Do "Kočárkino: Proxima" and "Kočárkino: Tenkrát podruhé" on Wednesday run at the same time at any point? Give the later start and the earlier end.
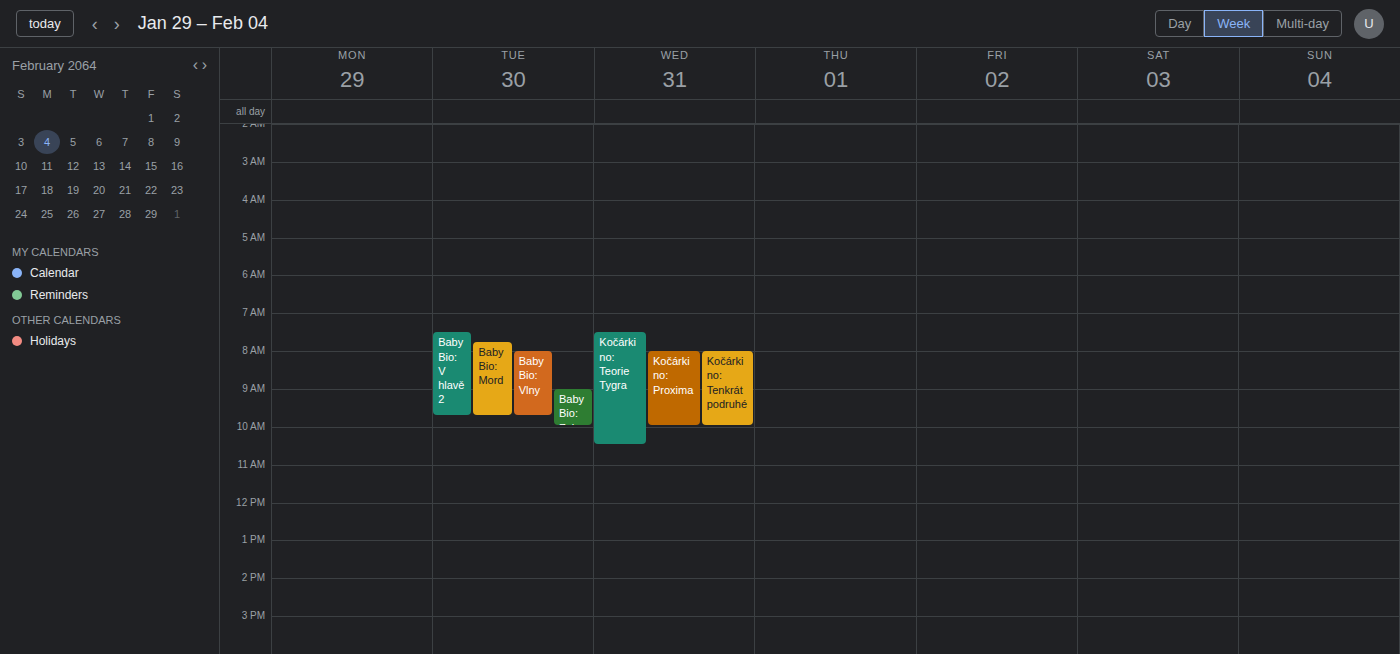
"Kočárkino: Proxima" runs 8:00 AM to 10:00 AM, inside "Kočárkino: Tenkrát podruhé" -- they overlap.